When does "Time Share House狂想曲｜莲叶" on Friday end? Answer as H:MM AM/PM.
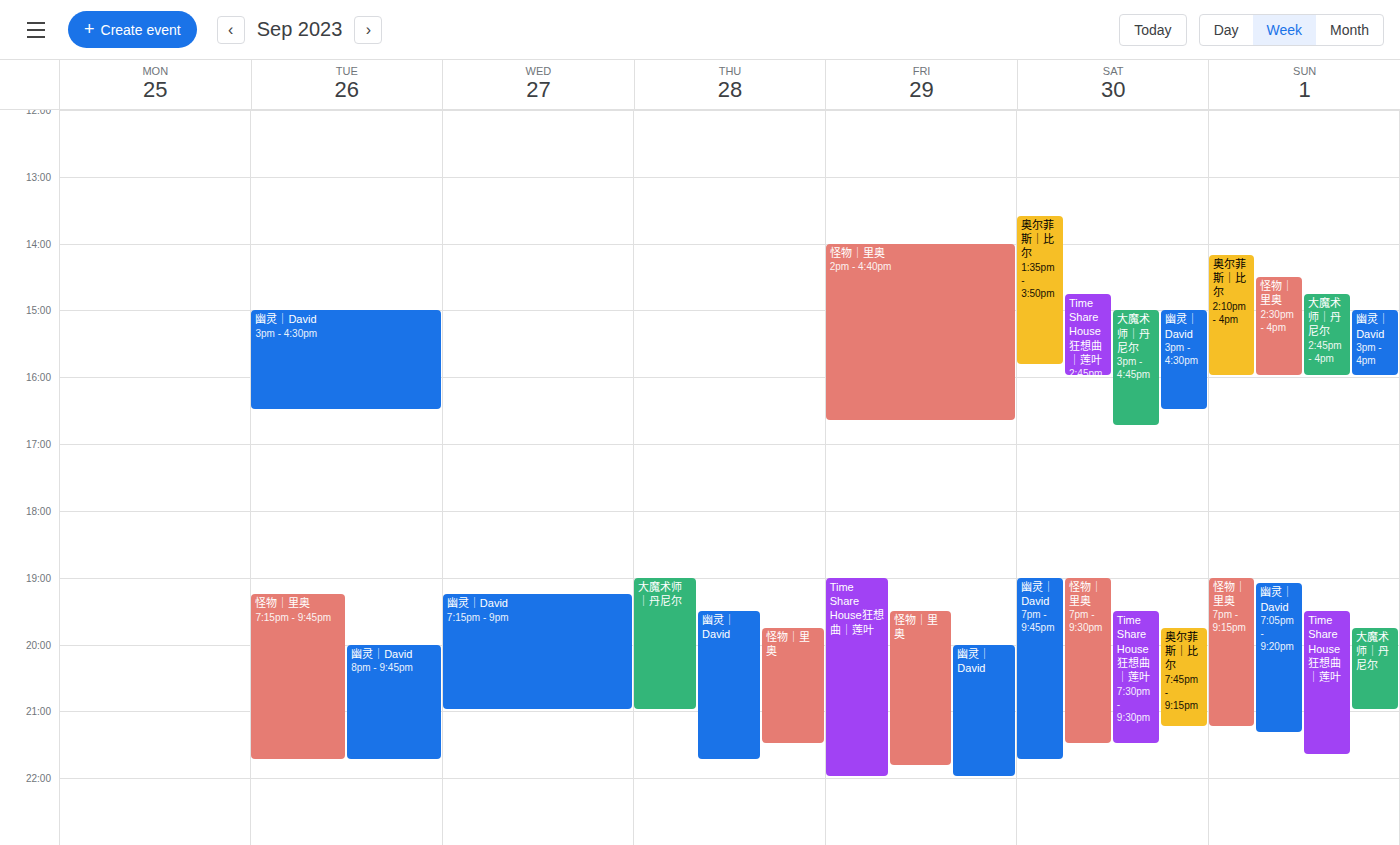
10:00 PM